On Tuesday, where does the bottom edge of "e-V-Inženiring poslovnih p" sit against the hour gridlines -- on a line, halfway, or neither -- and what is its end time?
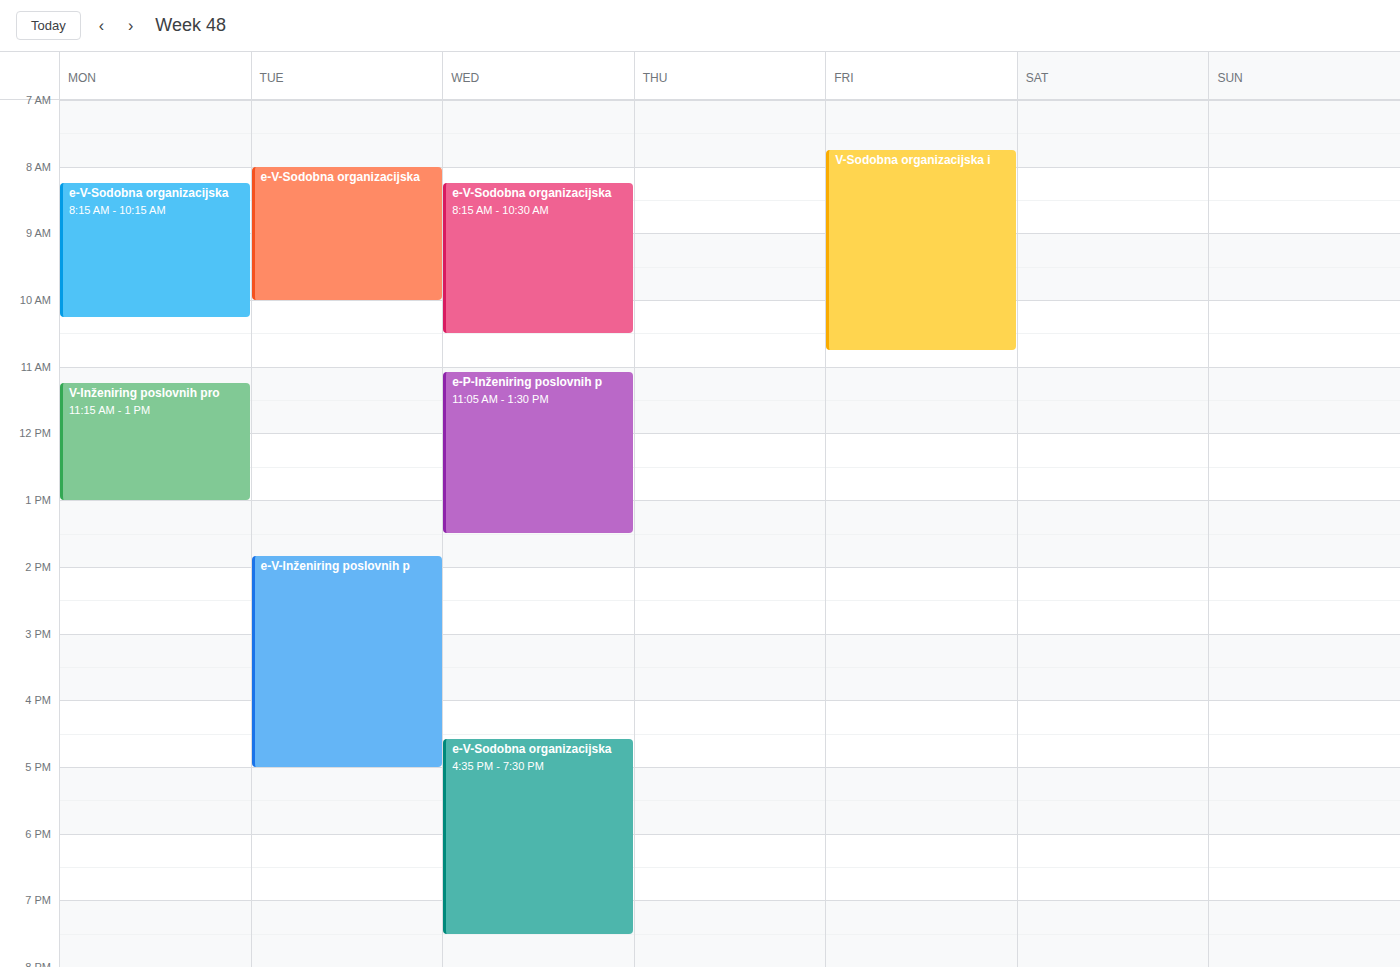
5:00 PM -- exactly on the 5 PM line.